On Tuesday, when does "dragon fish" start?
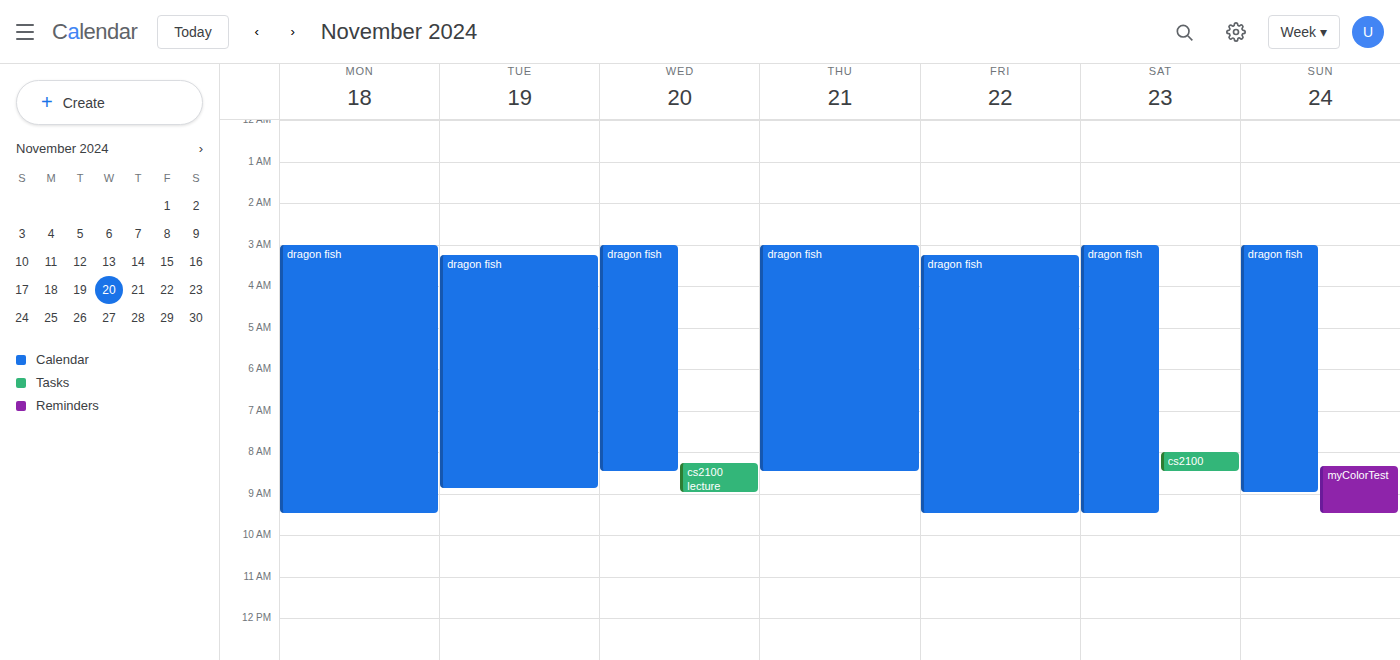
3:15 AM